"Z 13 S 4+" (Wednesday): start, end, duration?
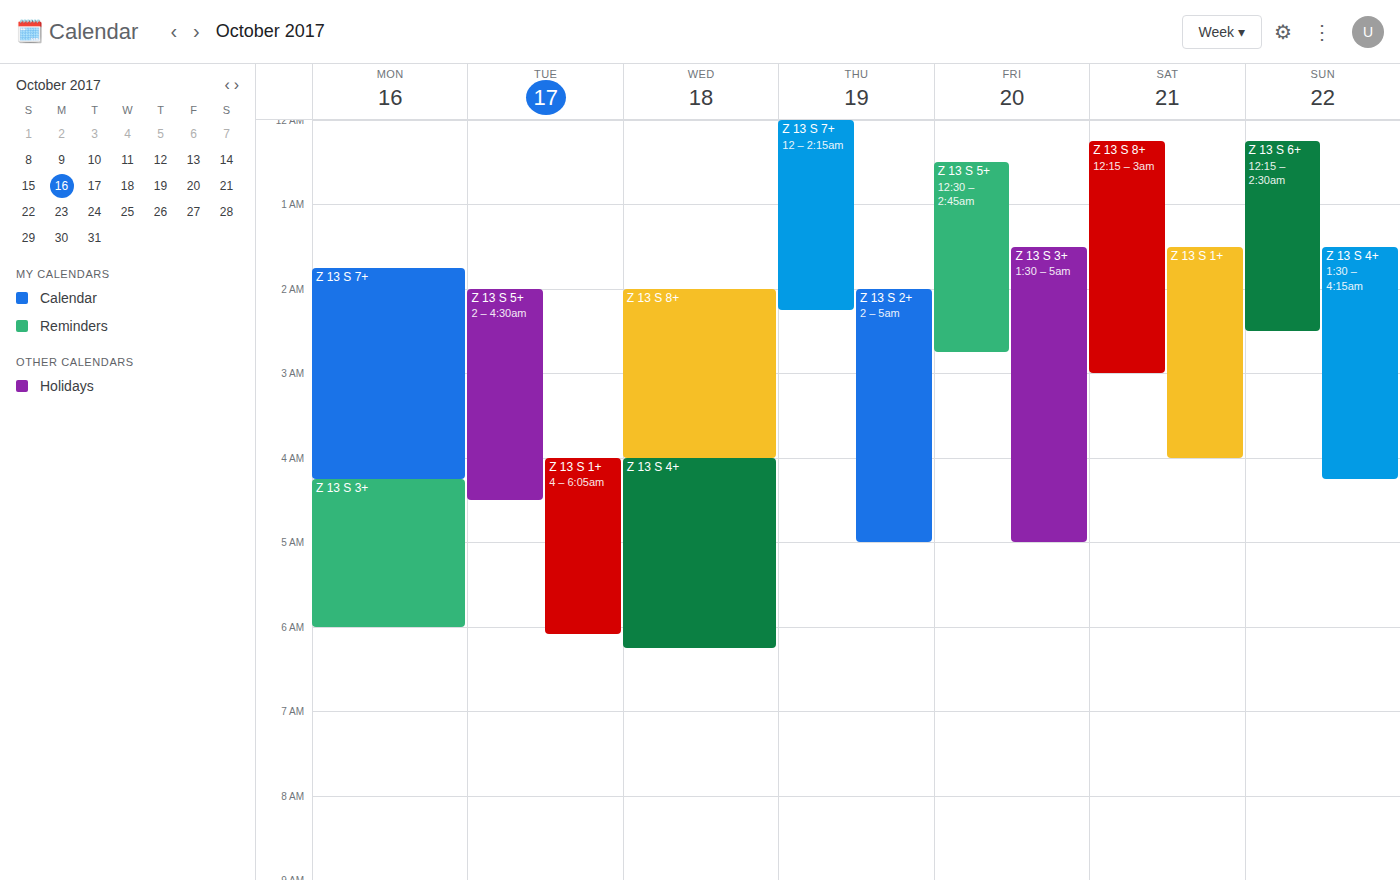
04:00 to 06:15, 2 hours 15 minutes